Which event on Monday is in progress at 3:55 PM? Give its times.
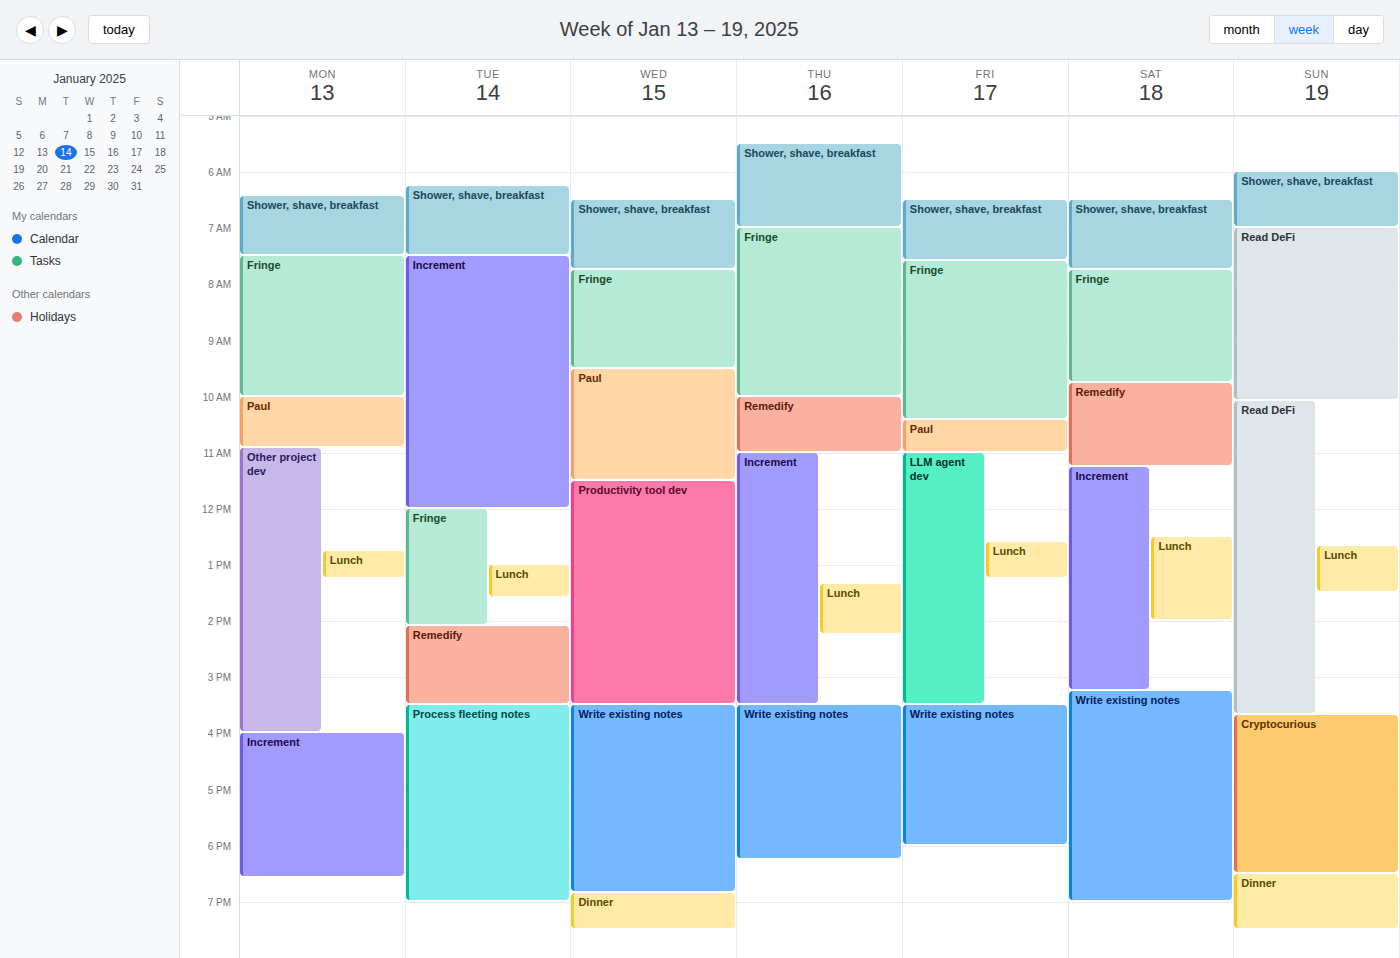
"Other project dev", 10:55 AM to 4:00 PM